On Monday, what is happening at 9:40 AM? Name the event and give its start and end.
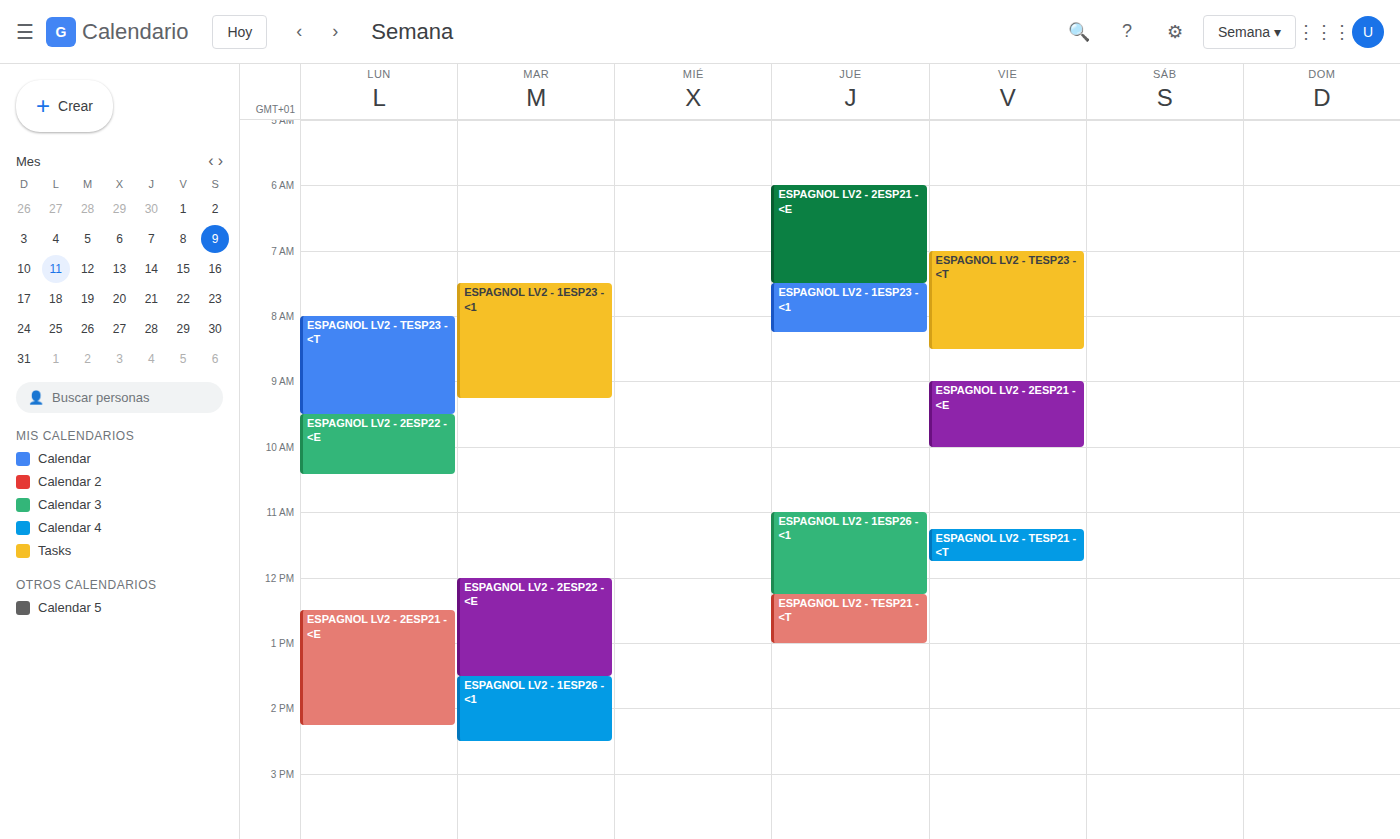
"ESPAGNOL LV2 - 2ESP22 - <E", 9:30 AM to 10:25 AM